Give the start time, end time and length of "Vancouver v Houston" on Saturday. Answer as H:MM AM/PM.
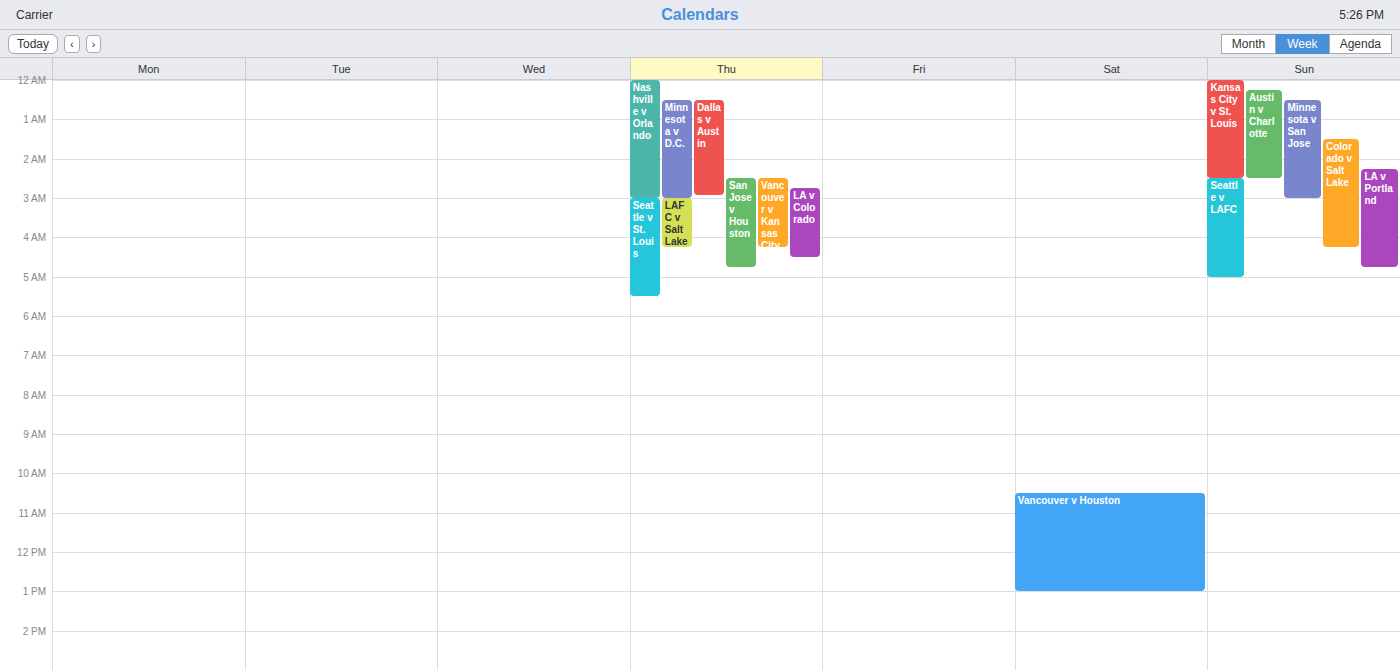
10:30 AM to 1:00 PM, 2 hours 30 minutes